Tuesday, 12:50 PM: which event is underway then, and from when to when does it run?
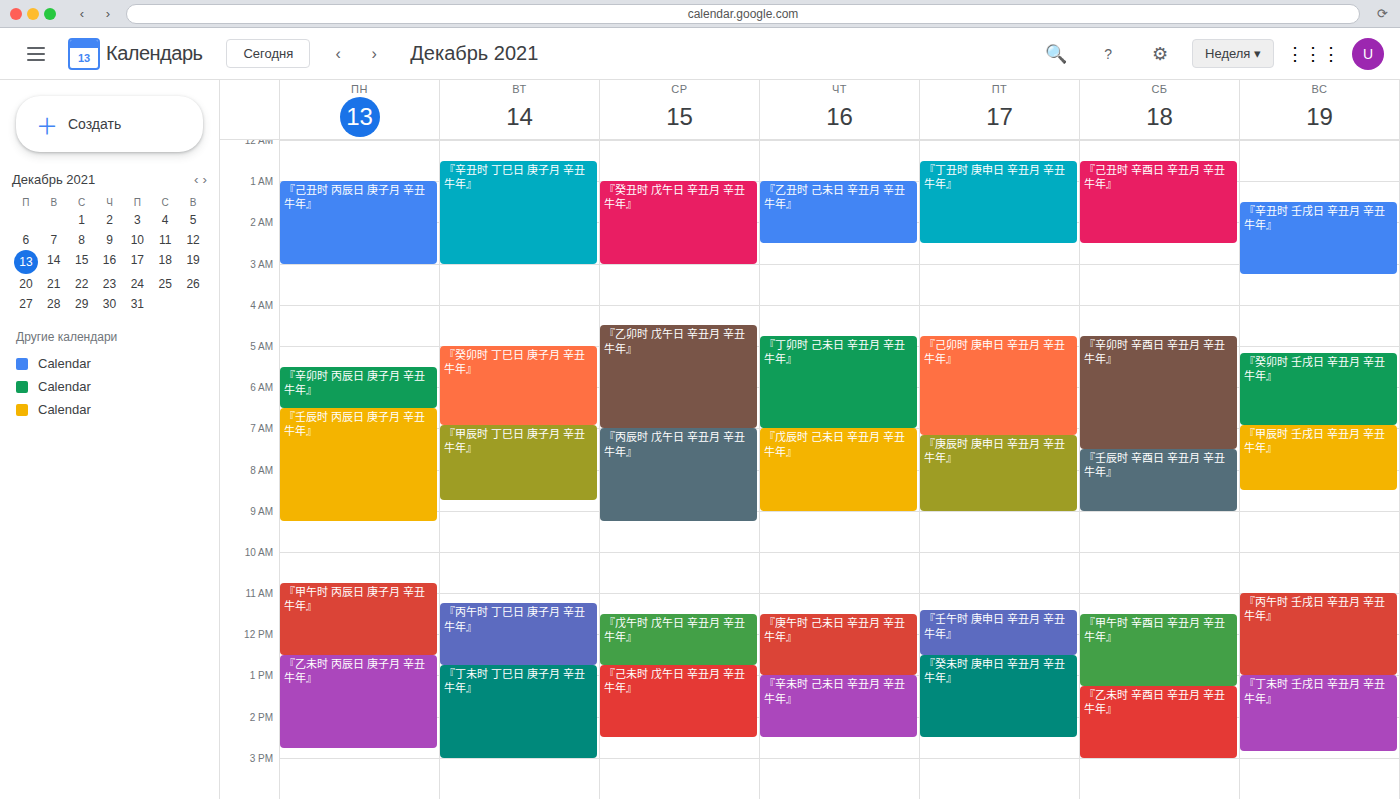
"『丁未时 丁巳日 庚子月 辛丑牛年』", 12:45 PM to 3:00 PM